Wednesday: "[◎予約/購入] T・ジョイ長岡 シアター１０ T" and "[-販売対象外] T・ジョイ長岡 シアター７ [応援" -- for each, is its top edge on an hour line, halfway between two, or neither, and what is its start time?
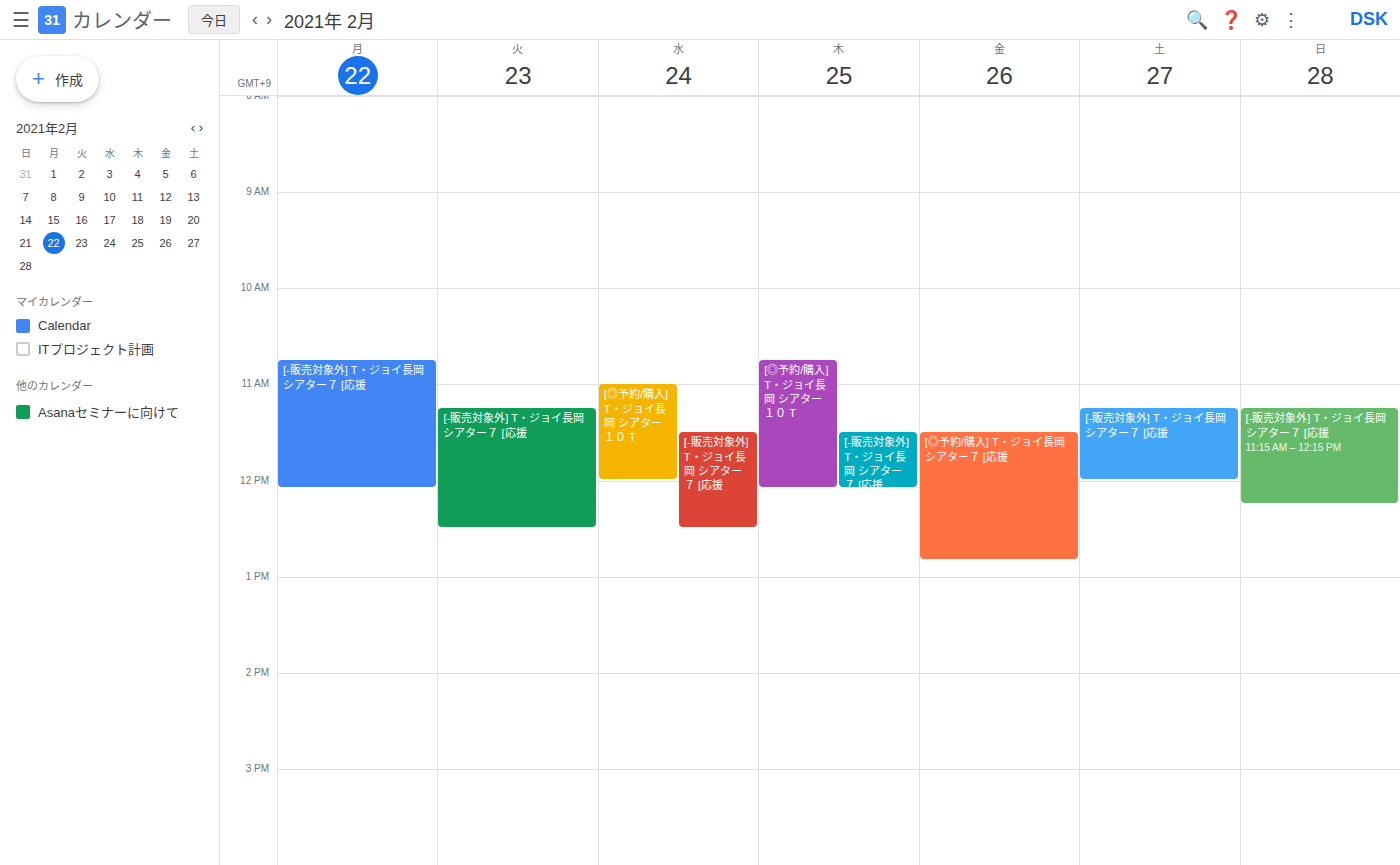
"[◎予約/購入] T・ジョイ長岡 シアター１０ T": 11:00 AM, exactly on the 11 AM line. "[-販売対象外] T・ジョイ長岡 シアター７ [応援": 11:30 AM, halfway between the 11 AM and 12 PM lines.